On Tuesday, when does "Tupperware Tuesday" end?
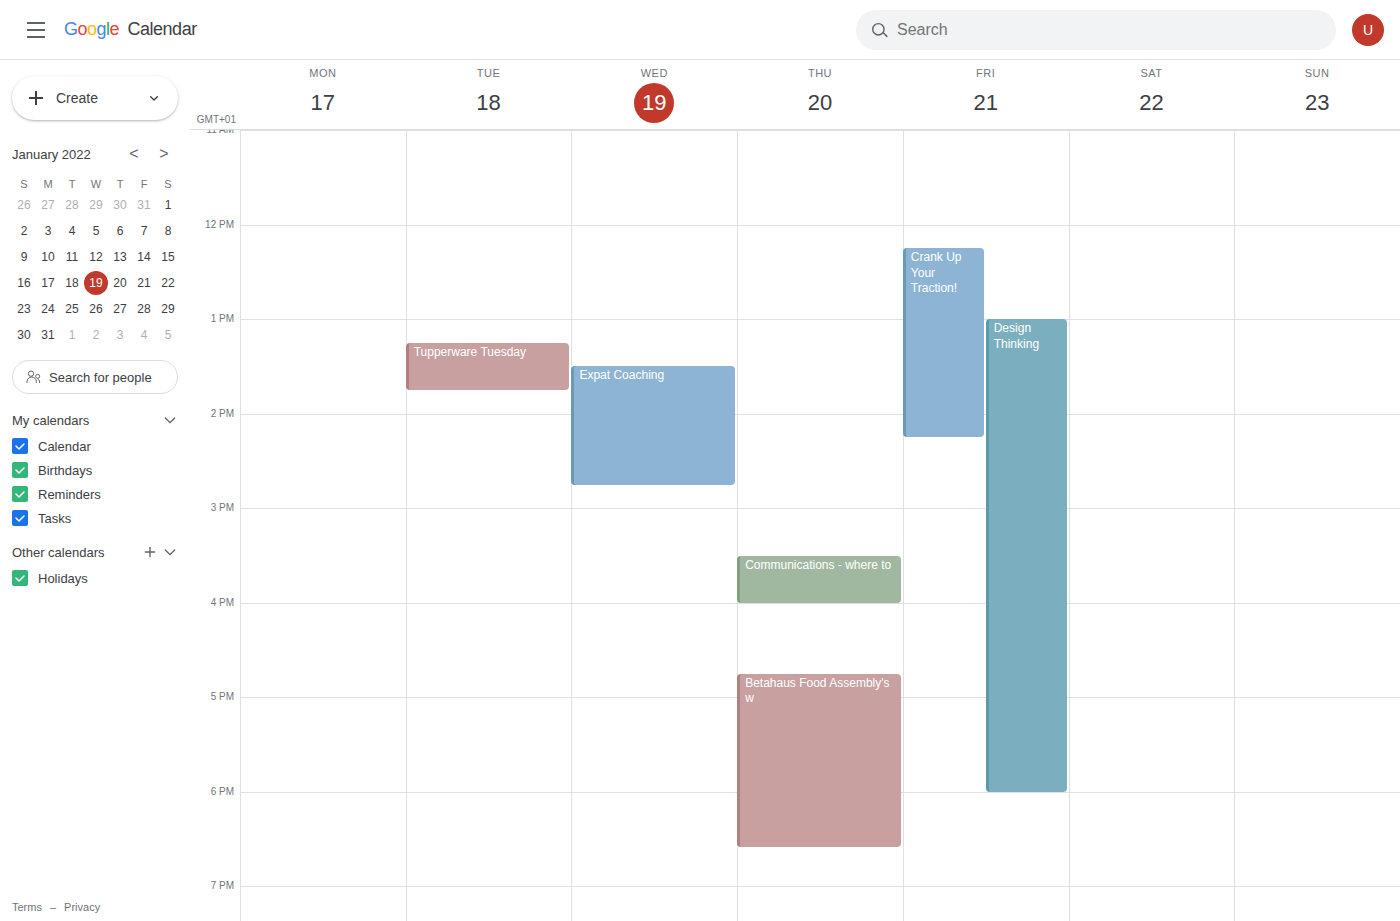
1:45 PM